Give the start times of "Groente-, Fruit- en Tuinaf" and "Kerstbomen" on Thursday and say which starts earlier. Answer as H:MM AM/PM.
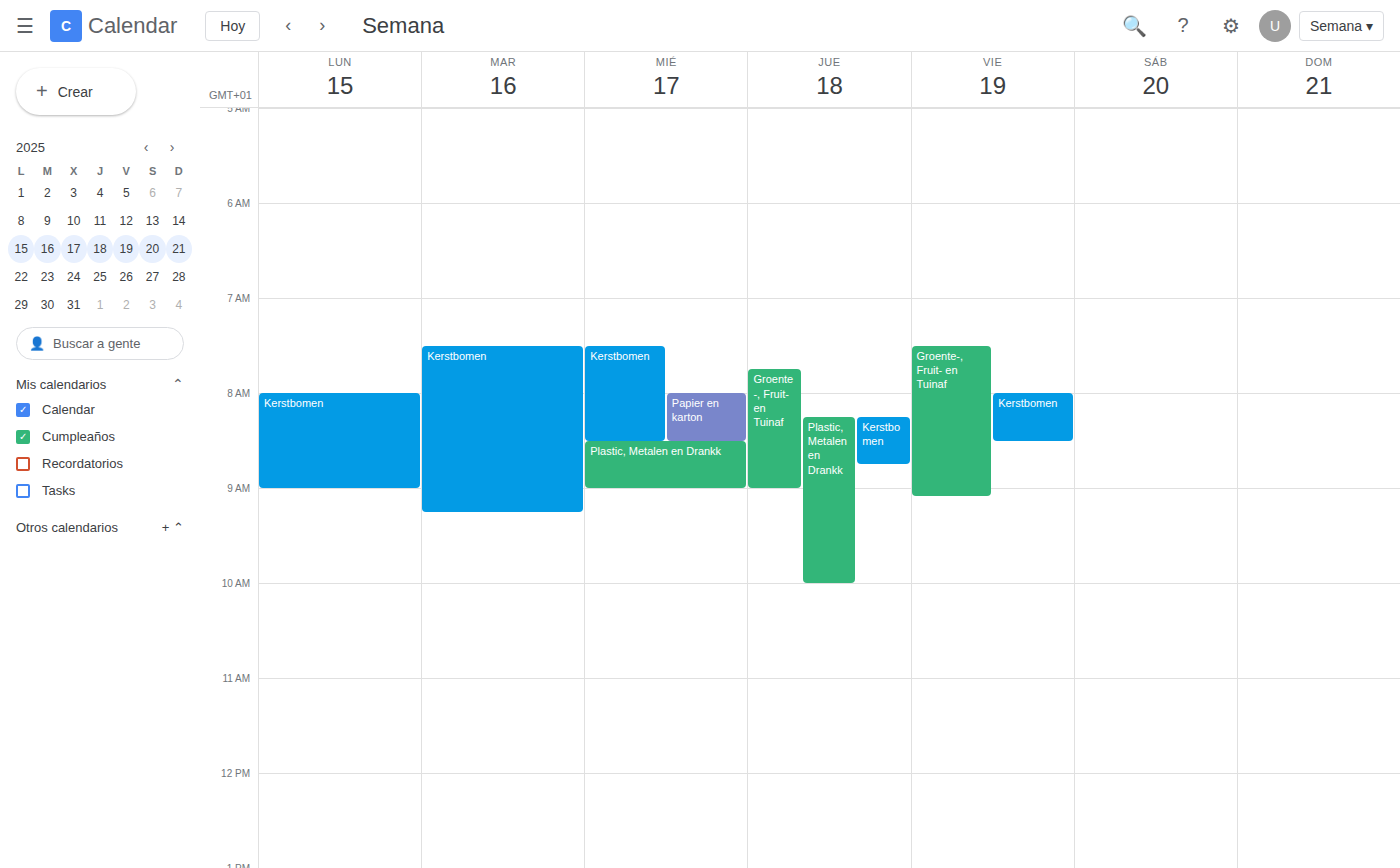
"Groente-, Fruit- en Tuinaf" 7:45 AM; "Kerstbomen" 8:15 AM.